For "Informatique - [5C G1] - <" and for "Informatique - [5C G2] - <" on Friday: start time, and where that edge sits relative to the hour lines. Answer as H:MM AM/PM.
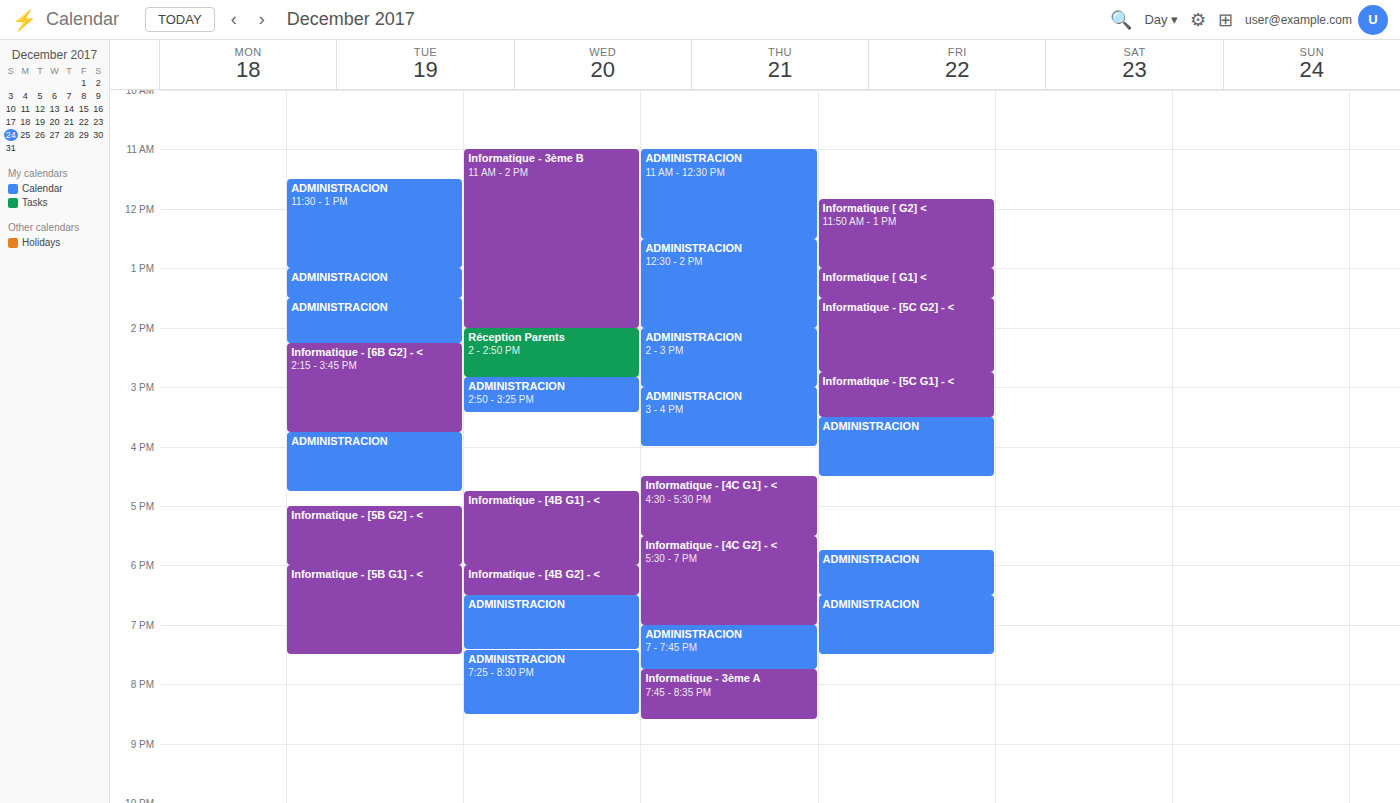
"Informatique - [5C G1] - <": 2:45 PM, neither: three quarters of the way from the 2 PM line to the 3 PM line. "Informatique - [5C G2] - <": 1:30 PM, halfway between the 1 PM and 2 PM lines.